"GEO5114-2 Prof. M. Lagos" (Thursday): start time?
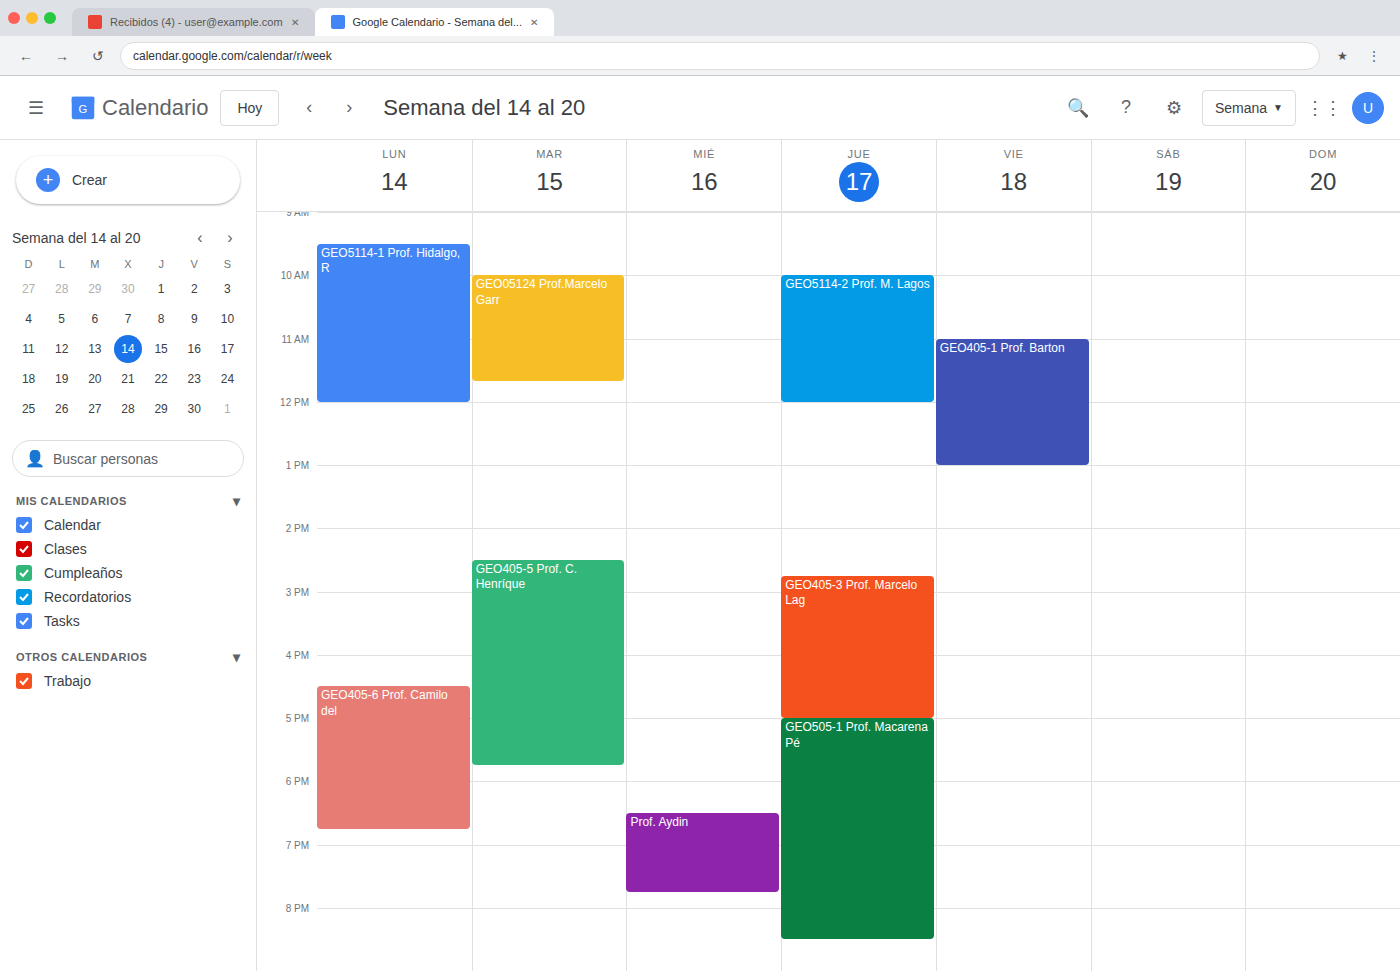
10:00 AM